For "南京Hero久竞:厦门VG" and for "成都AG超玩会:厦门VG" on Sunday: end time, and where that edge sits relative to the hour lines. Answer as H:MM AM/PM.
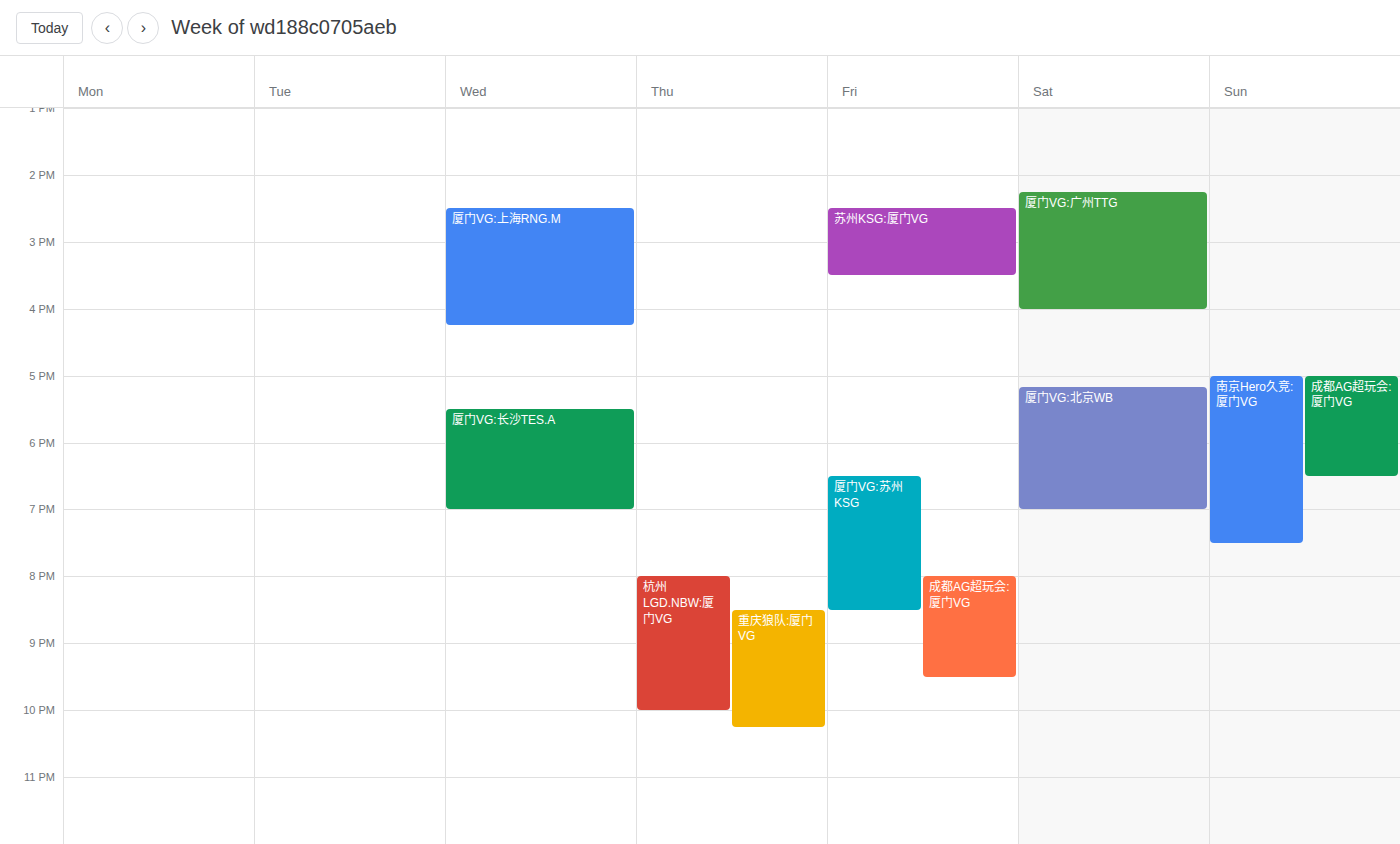
"南京Hero久竞:厦门VG": 7:30 PM, halfway between the 7 PM and 8 PM lines. "成都AG超玩会:厦门VG": 6:30 PM, halfway between the 6 PM and 7 PM lines.